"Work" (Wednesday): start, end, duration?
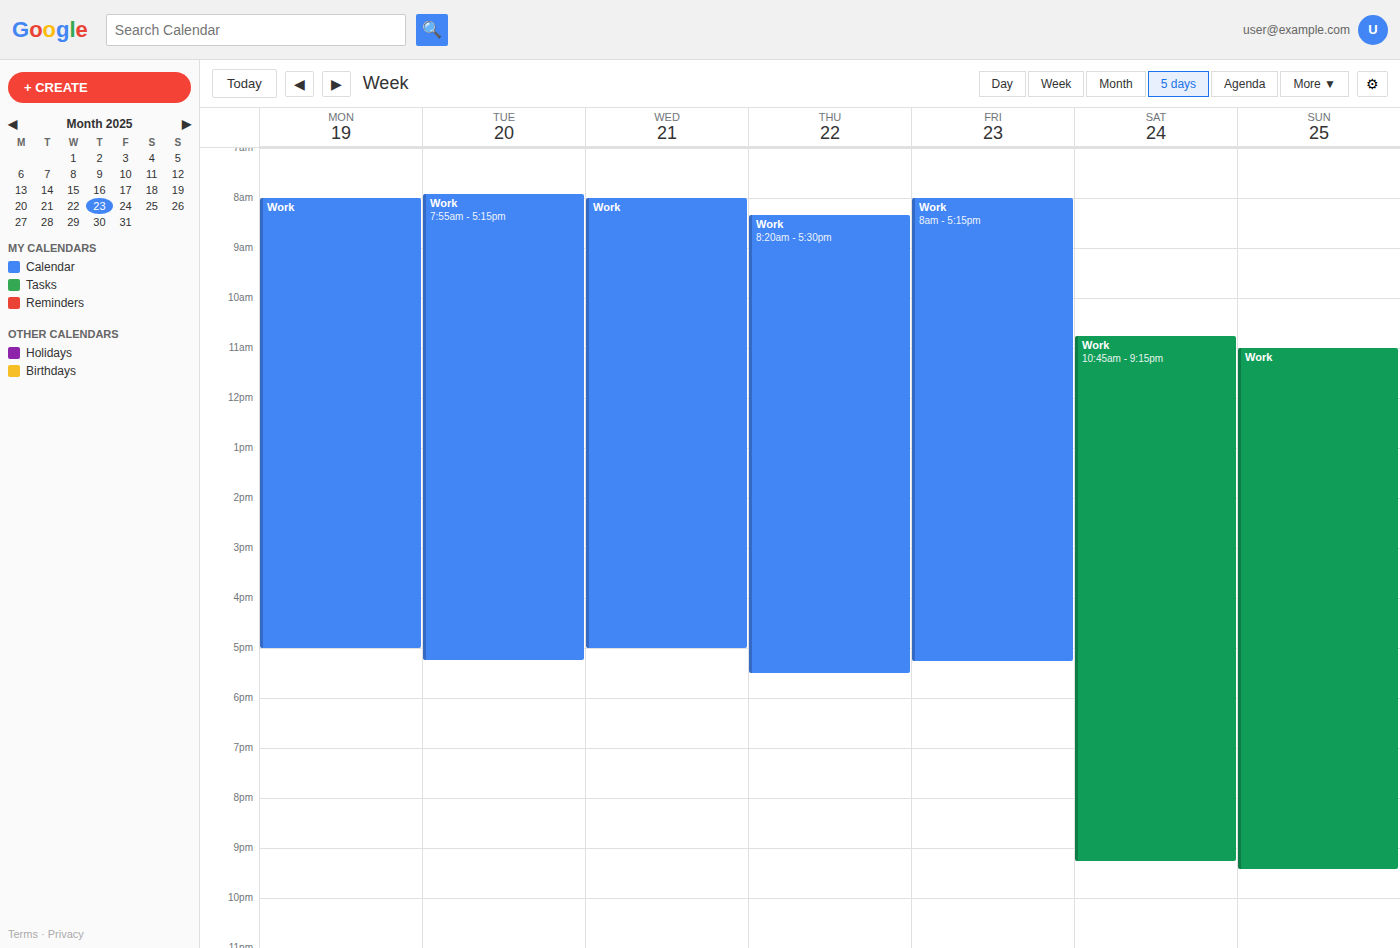
8:00 AM to 5:00 PM, 9 hours